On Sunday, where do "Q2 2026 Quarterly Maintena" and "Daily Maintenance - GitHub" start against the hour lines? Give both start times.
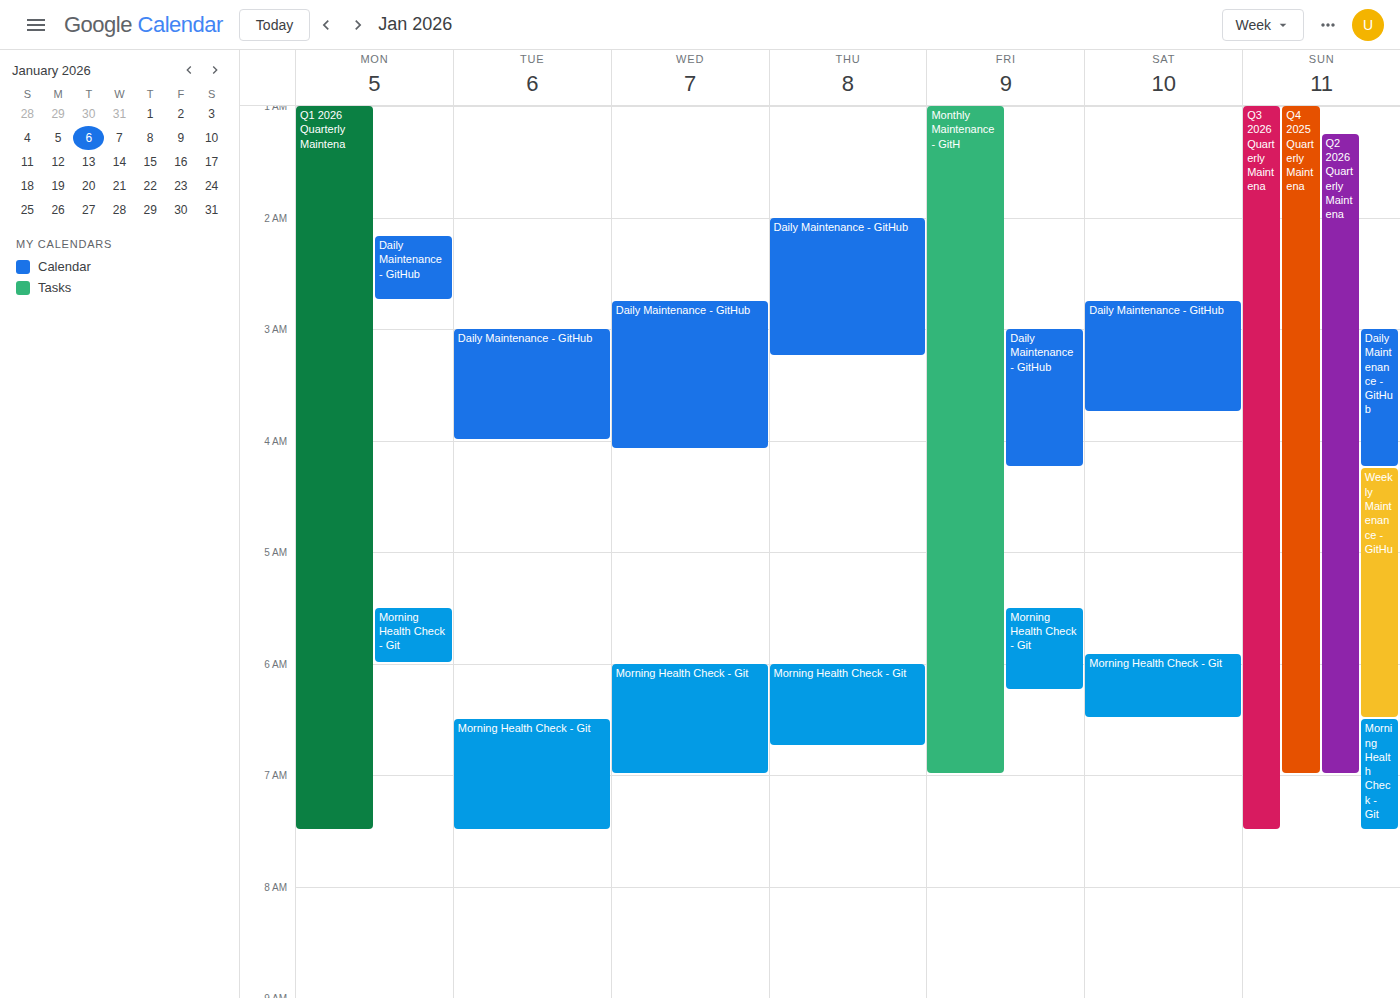
"Q2 2026 Quarterly Maintena": 1:15 AM, neither: a quarter of the way from the 1 AM line to the 2 AM line. "Daily Maintenance - GitHub": 3:00 AM, exactly on the 3 AM line.